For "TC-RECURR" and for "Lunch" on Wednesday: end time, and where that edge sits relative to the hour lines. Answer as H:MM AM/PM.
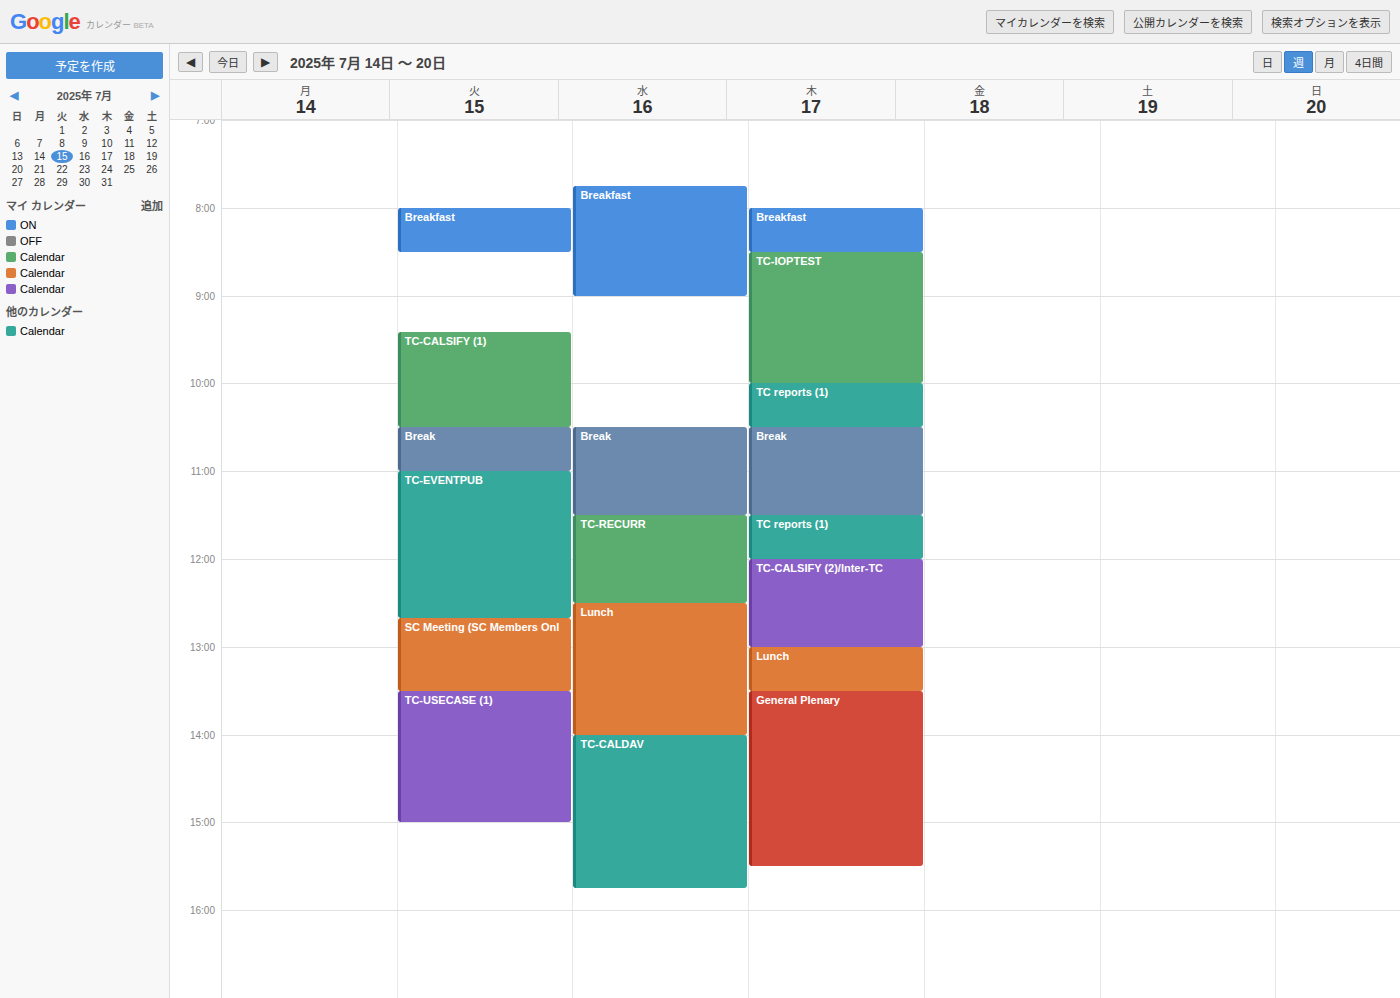
"TC-RECURR": 12:30 PM, halfway between the 12 PM and 1 PM lines. "Lunch": 2:00 PM, exactly on the 2 PM line.